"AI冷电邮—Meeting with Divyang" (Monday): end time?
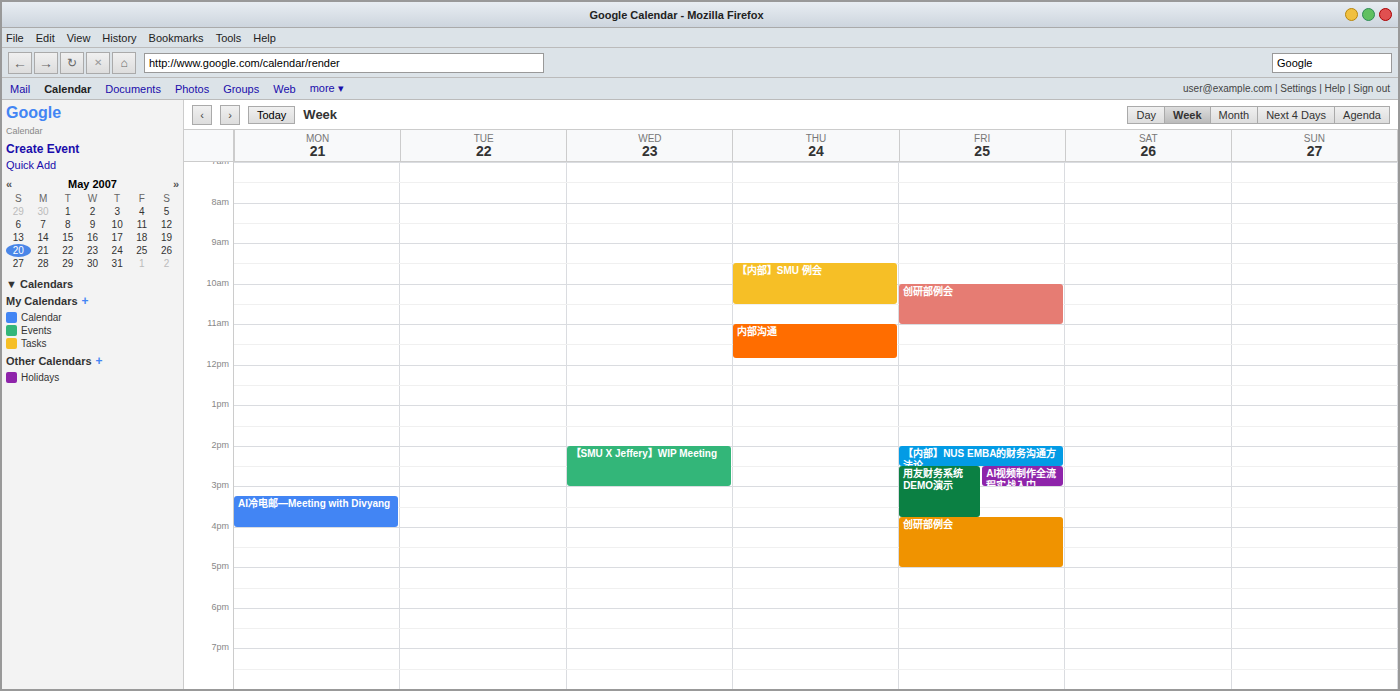
4:00 PM